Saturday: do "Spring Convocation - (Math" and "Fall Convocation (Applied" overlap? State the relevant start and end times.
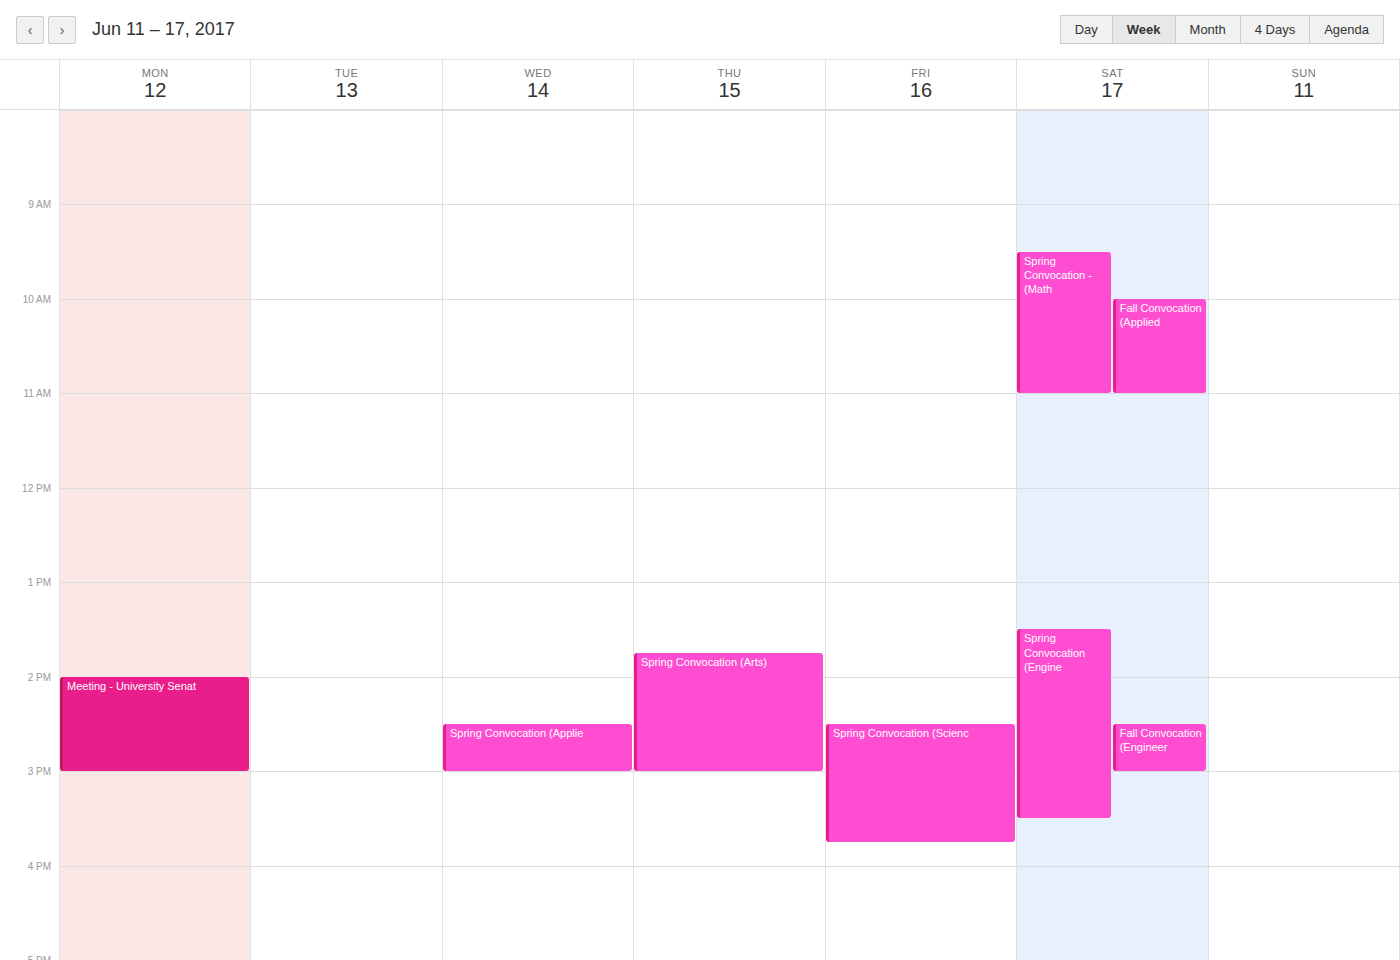
"Fall Convocation (Applied" runs 10:00 AM to 11:00 AM, inside "Spring Convocation - (Math" -- they overlap.